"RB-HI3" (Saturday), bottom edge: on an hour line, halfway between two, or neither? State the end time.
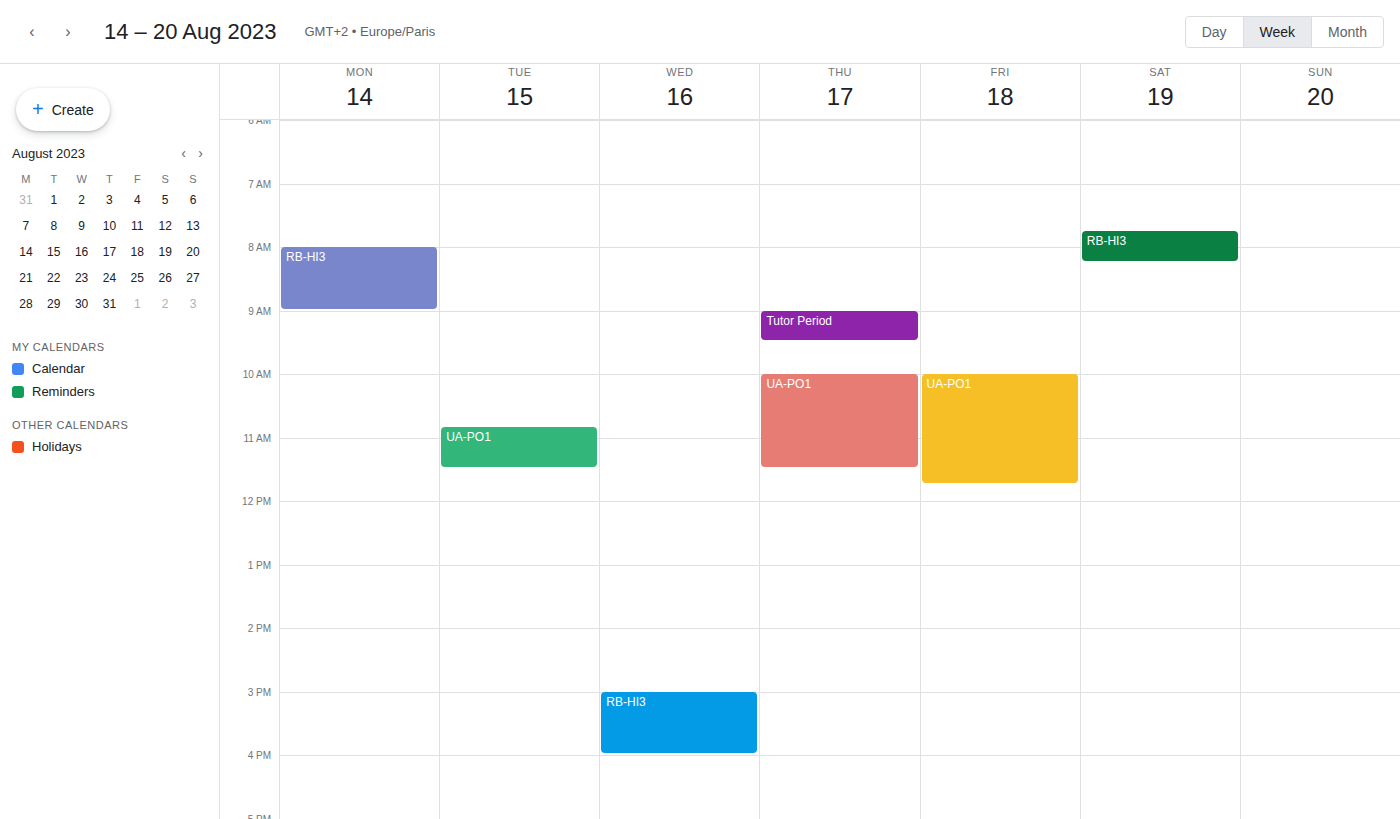
8:15 AM -- neither: a quarter of the way from the 8 AM line to the 9 AM line.